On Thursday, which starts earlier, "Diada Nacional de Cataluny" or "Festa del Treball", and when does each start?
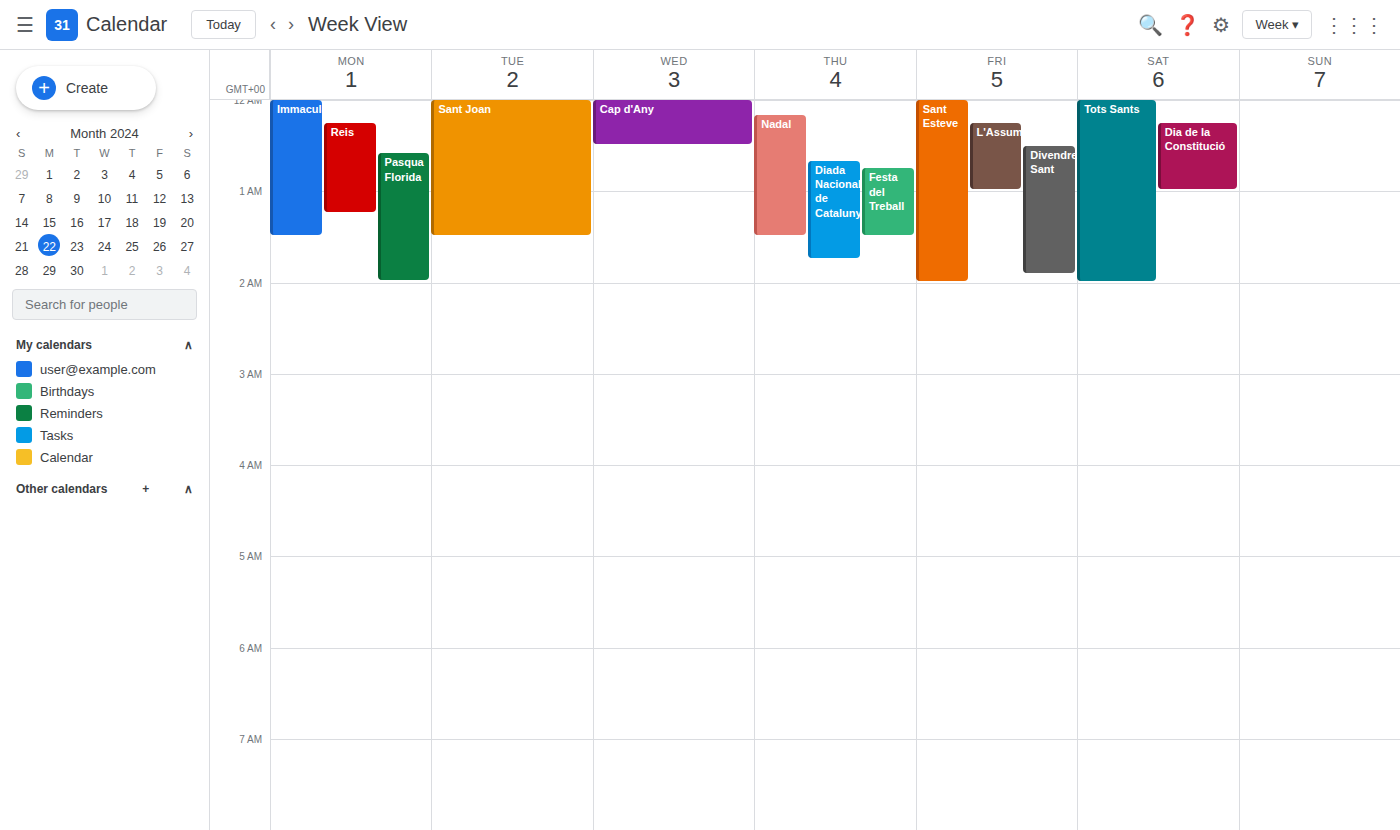
"Diada Nacional de Cataluny" 00:40; "Festa del Treball" 00:45.